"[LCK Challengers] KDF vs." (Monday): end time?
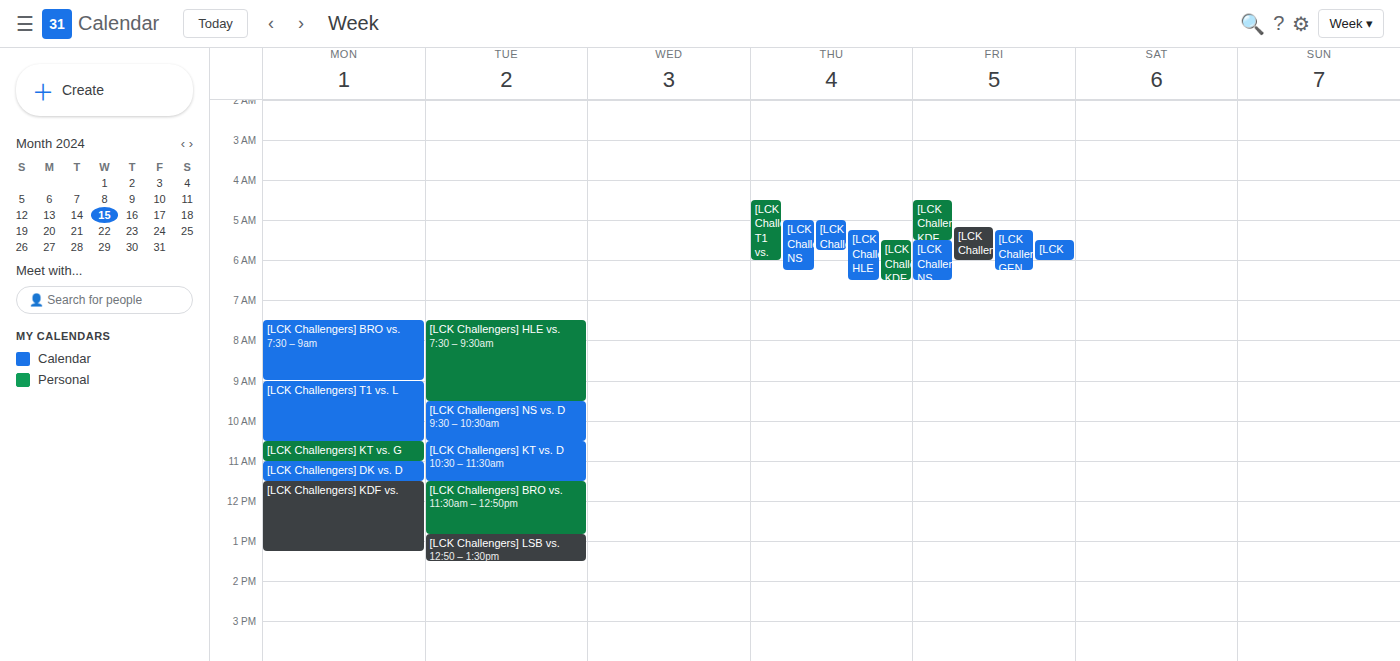
1:15 PM